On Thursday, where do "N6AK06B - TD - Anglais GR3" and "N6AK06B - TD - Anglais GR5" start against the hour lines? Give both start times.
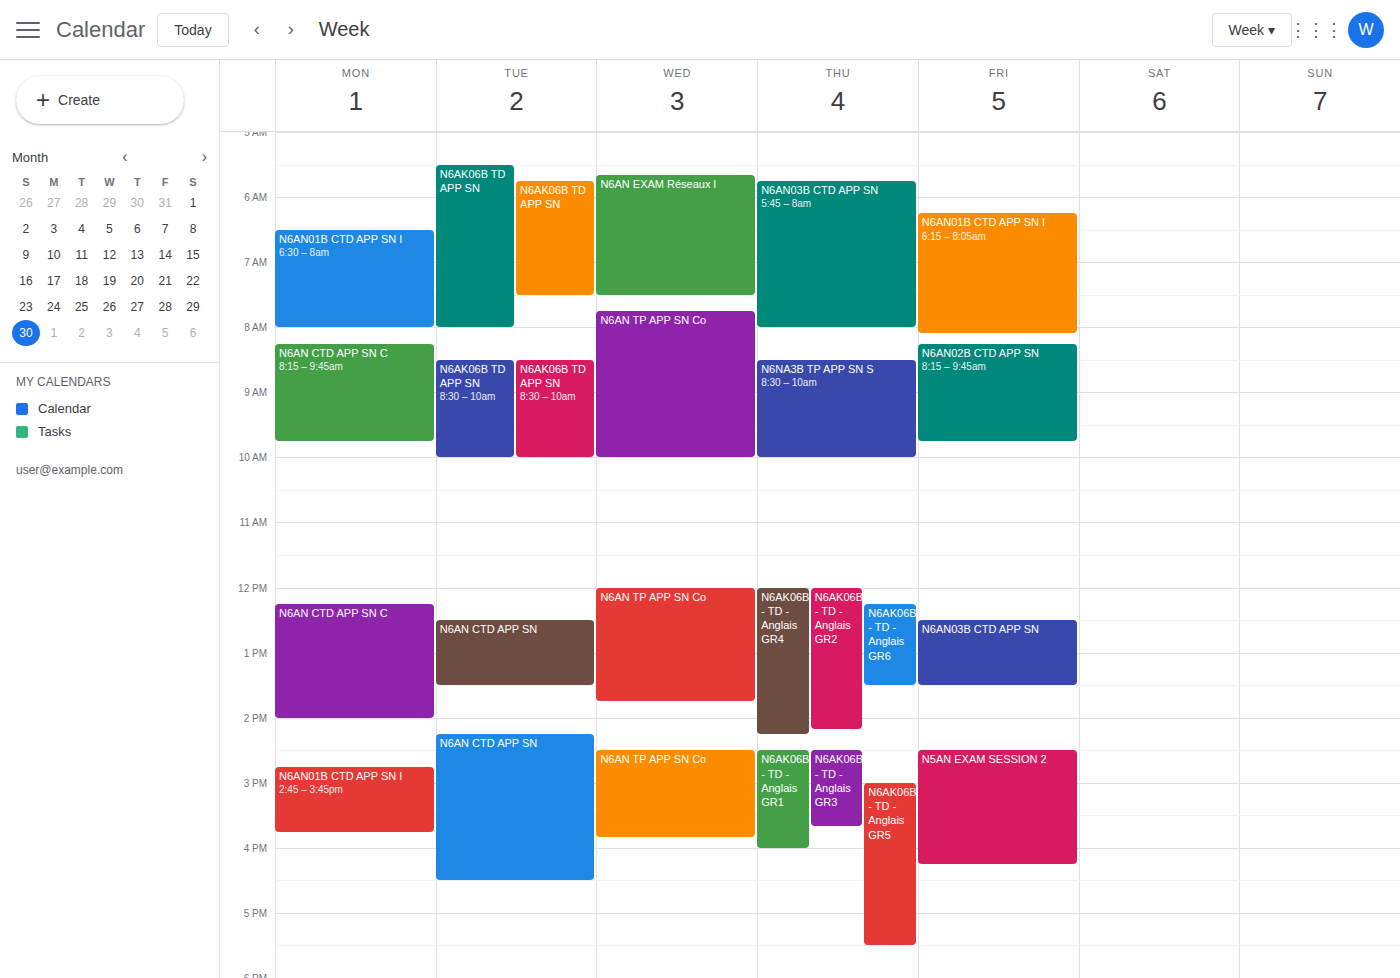
"N6AK06B - TD - Anglais GR3": 2:30 PM, halfway between the 2 PM and 3 PM lines. "N6AK06B - TD - Anglais GR5": 3:00 PM, exactly on the 3 PM line.